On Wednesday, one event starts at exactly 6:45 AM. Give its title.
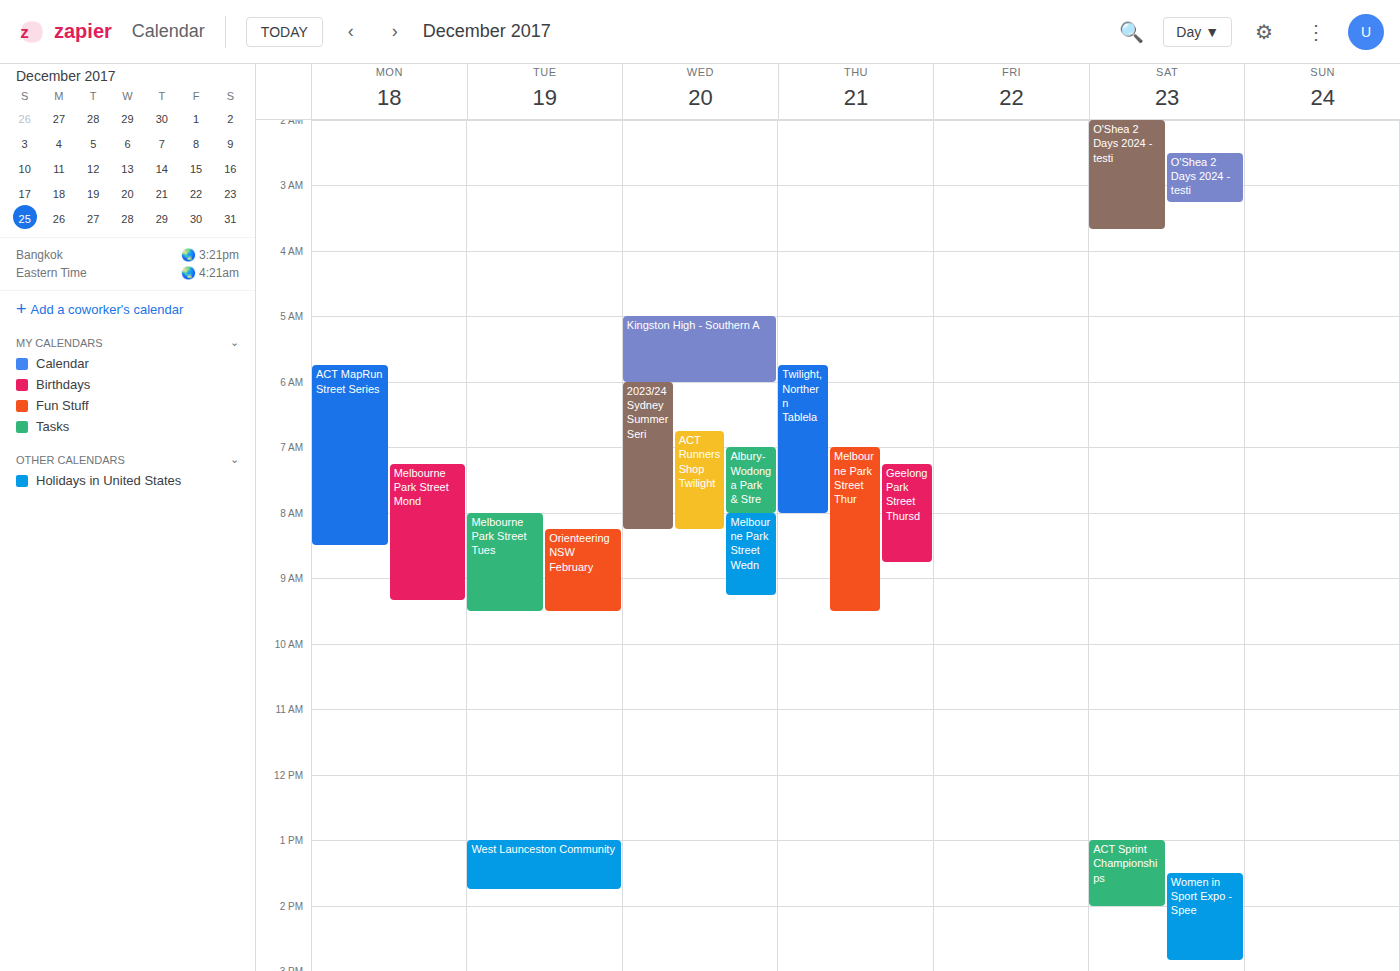
"ACT Runners Shop Twilight"